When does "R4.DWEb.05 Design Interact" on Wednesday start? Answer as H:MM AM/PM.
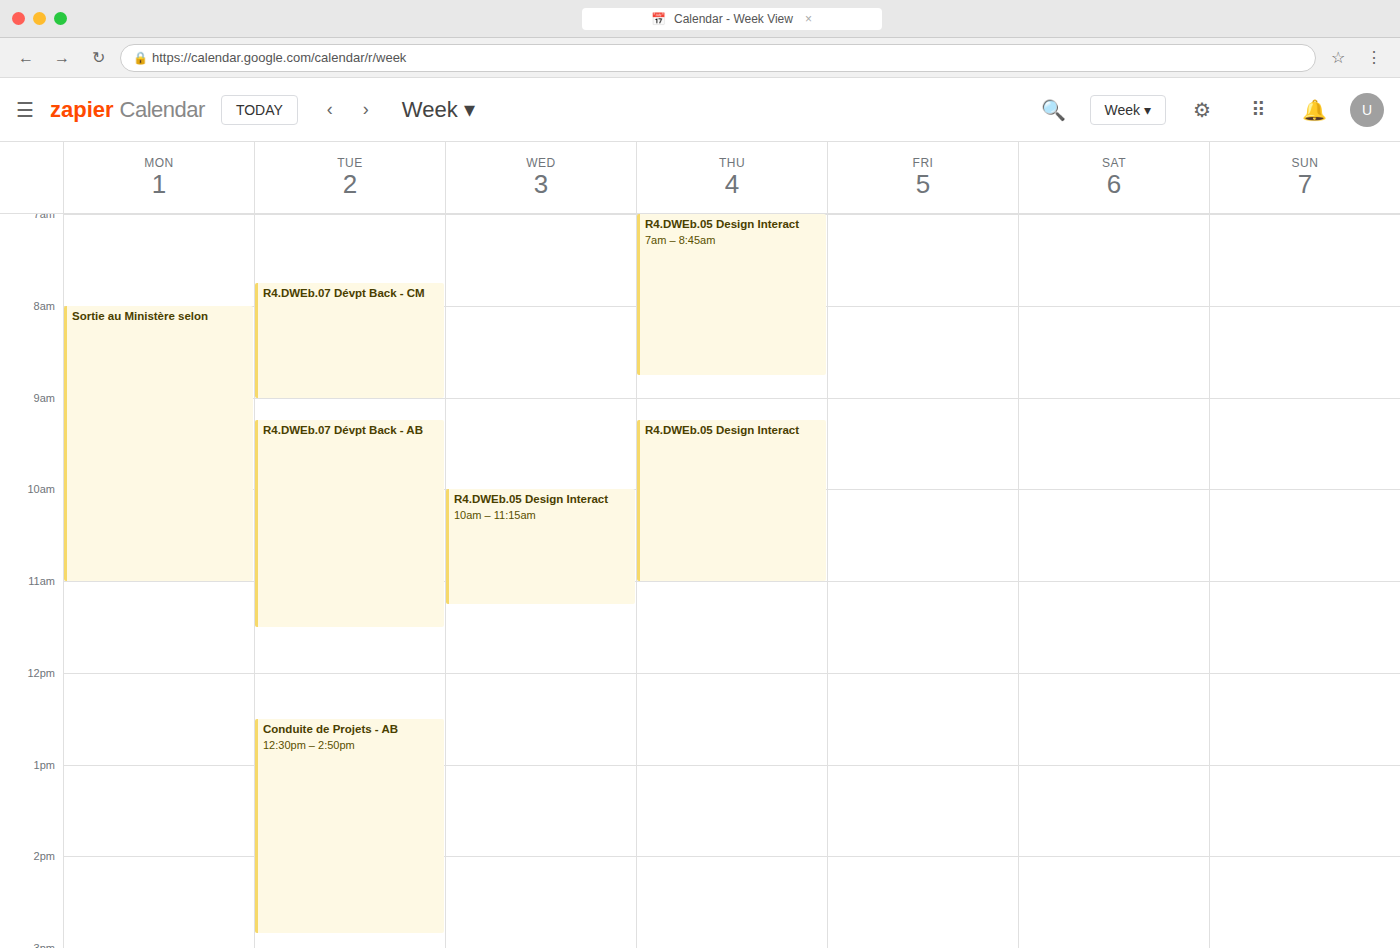
10:00 AM